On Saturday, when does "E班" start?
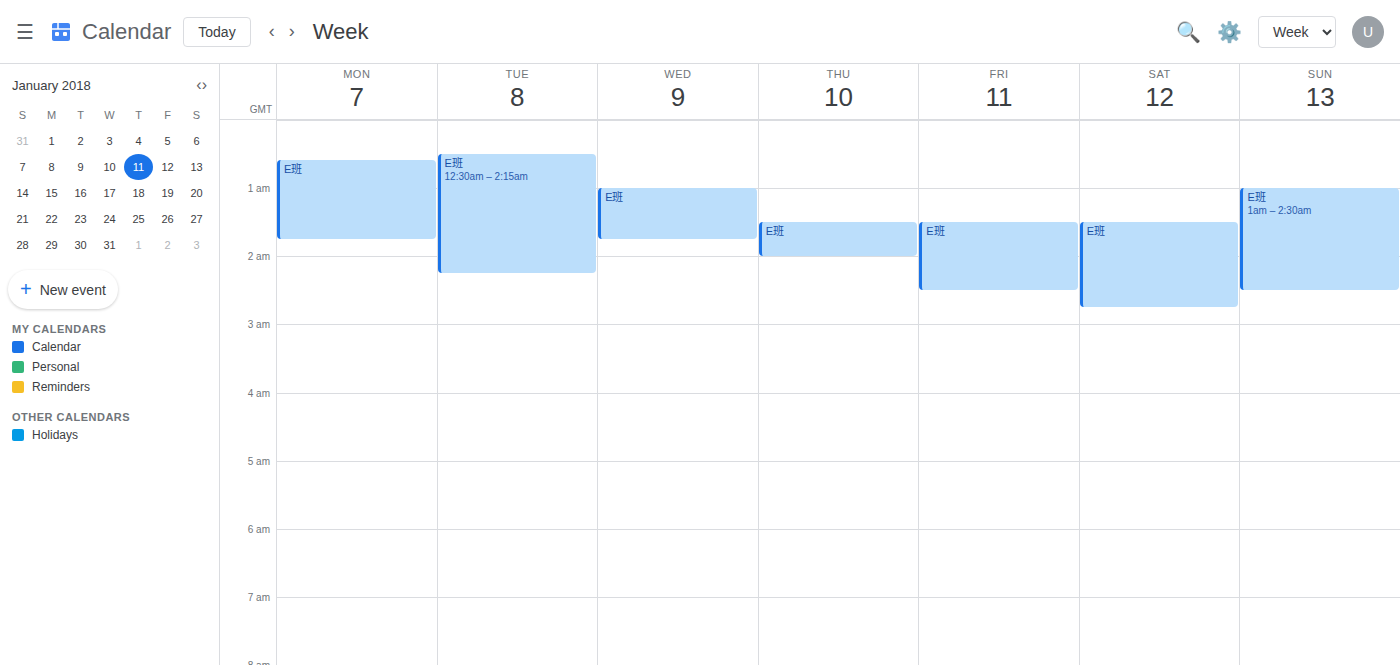
1:30 AM